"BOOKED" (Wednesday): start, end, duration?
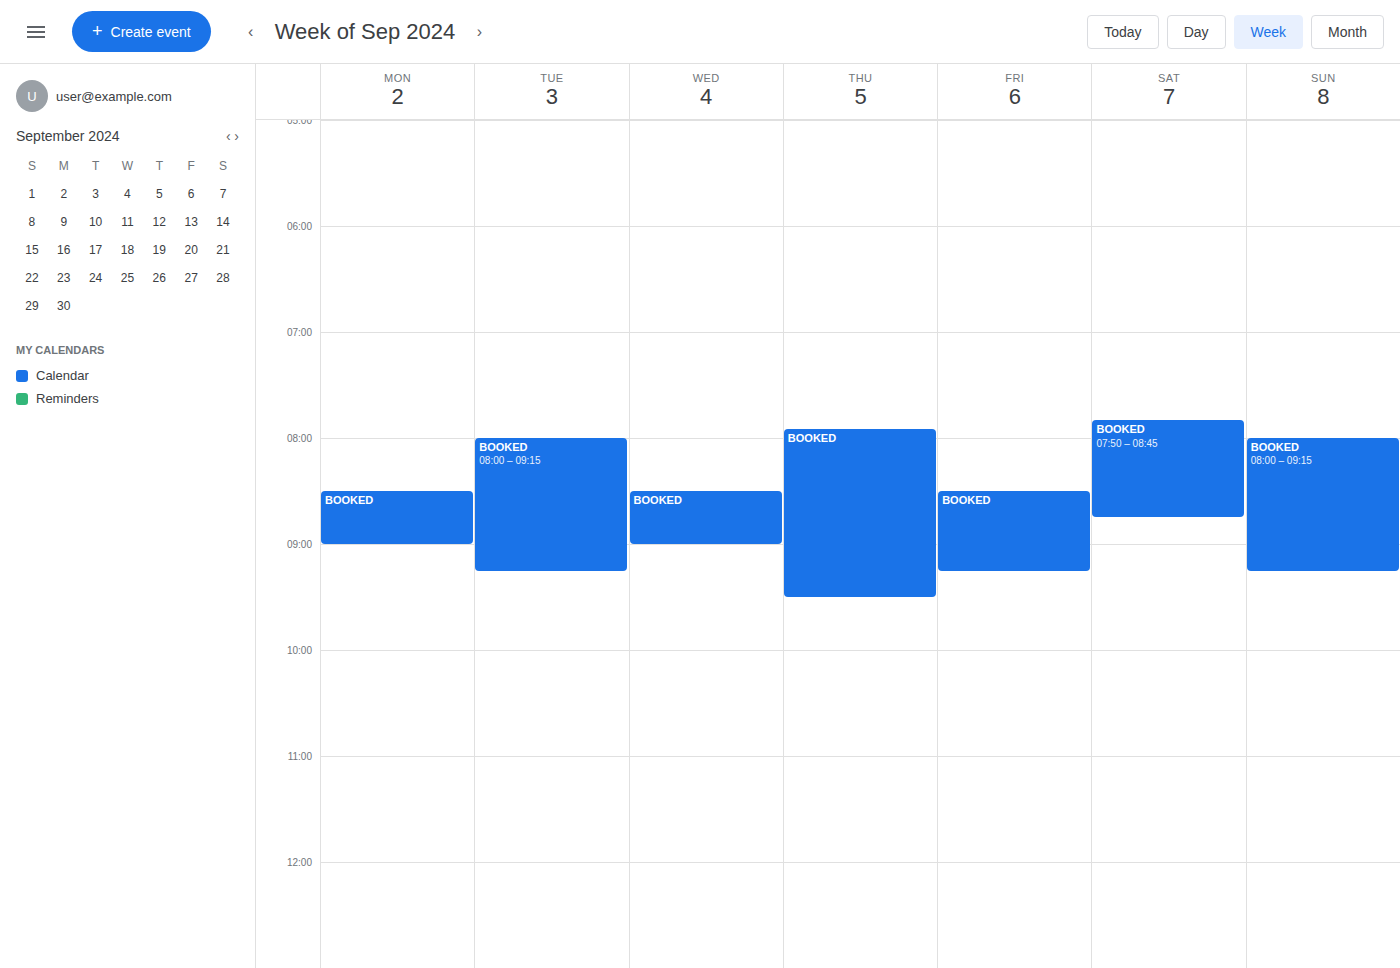
8:30 AM to 9:00 AM, 30 minutes